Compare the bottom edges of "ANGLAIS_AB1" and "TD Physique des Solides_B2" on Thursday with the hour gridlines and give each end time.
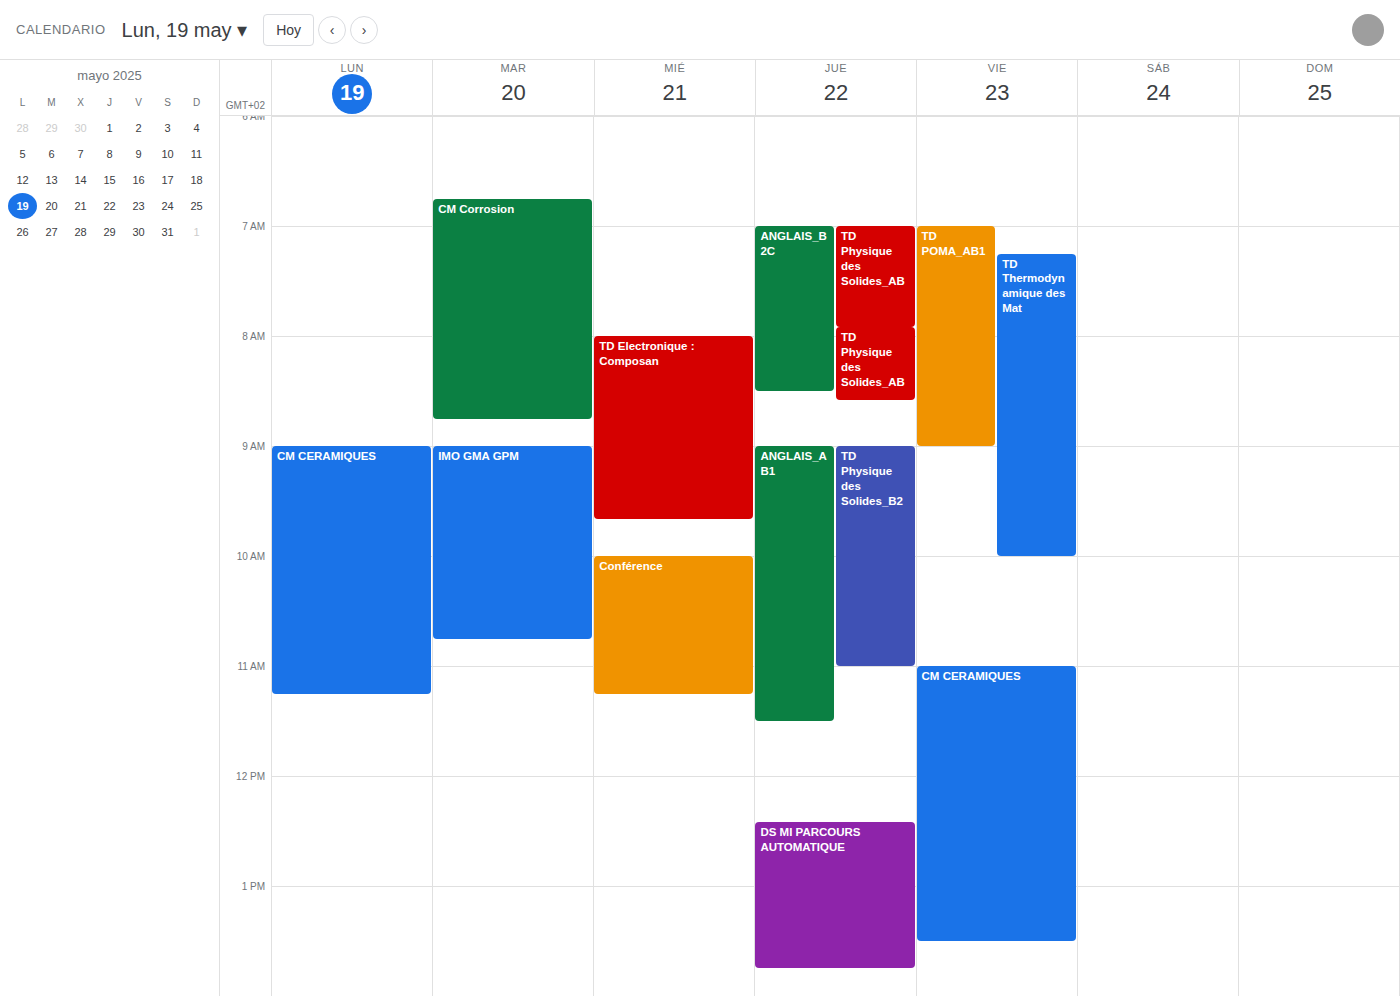
"ANGLAIS_AB1": 11:30 AM, halfway between the 11 AM and 12 PM lines. "TD Physique des Solides_B2": 11:00 AM, exactly on the 11 AM line.